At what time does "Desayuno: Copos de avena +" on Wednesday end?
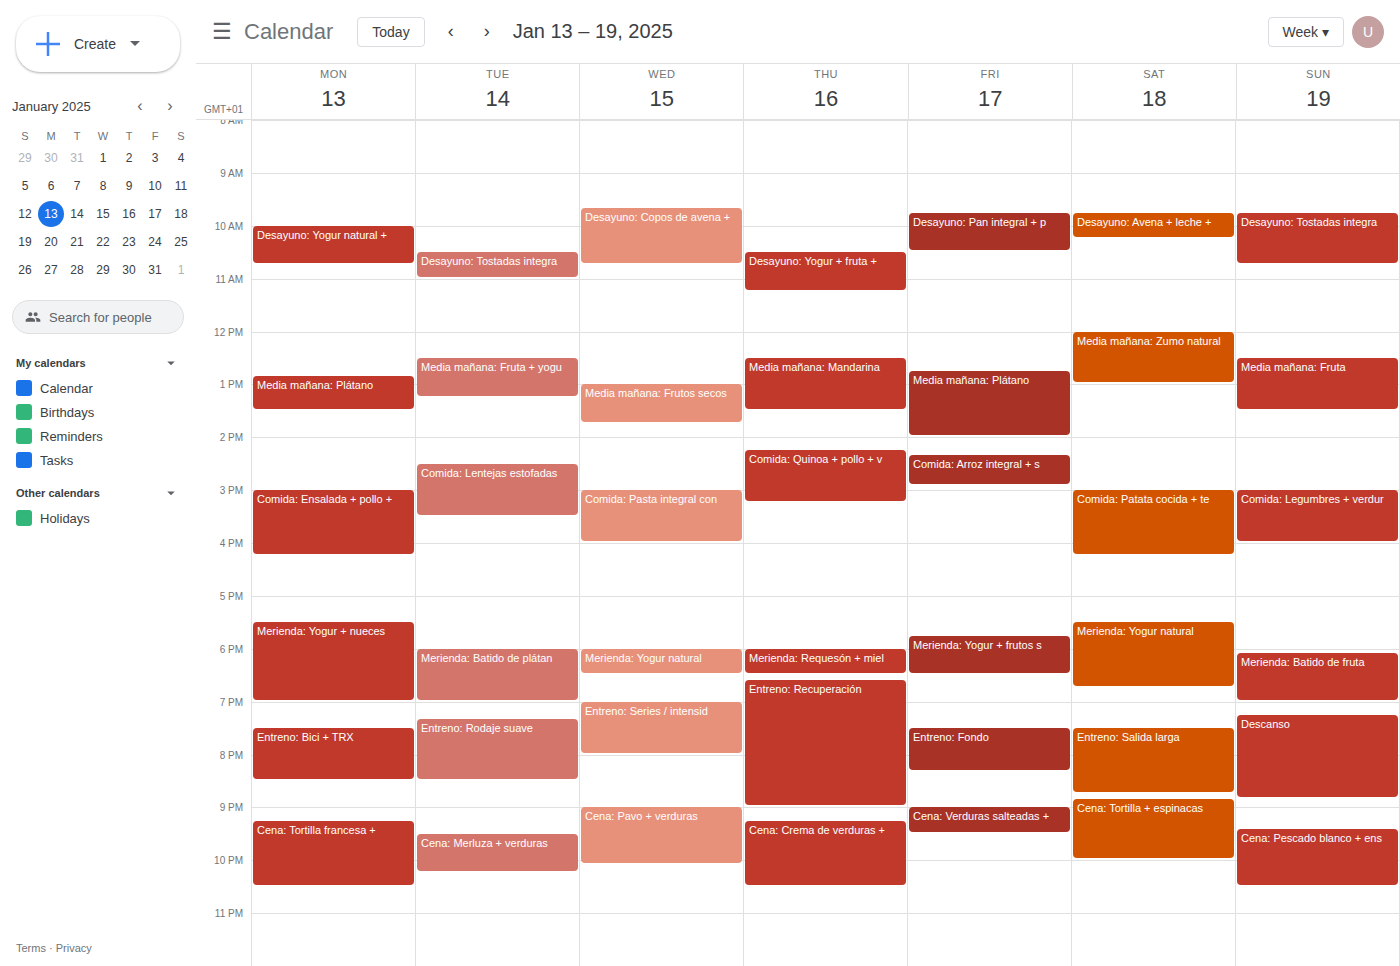
10:45